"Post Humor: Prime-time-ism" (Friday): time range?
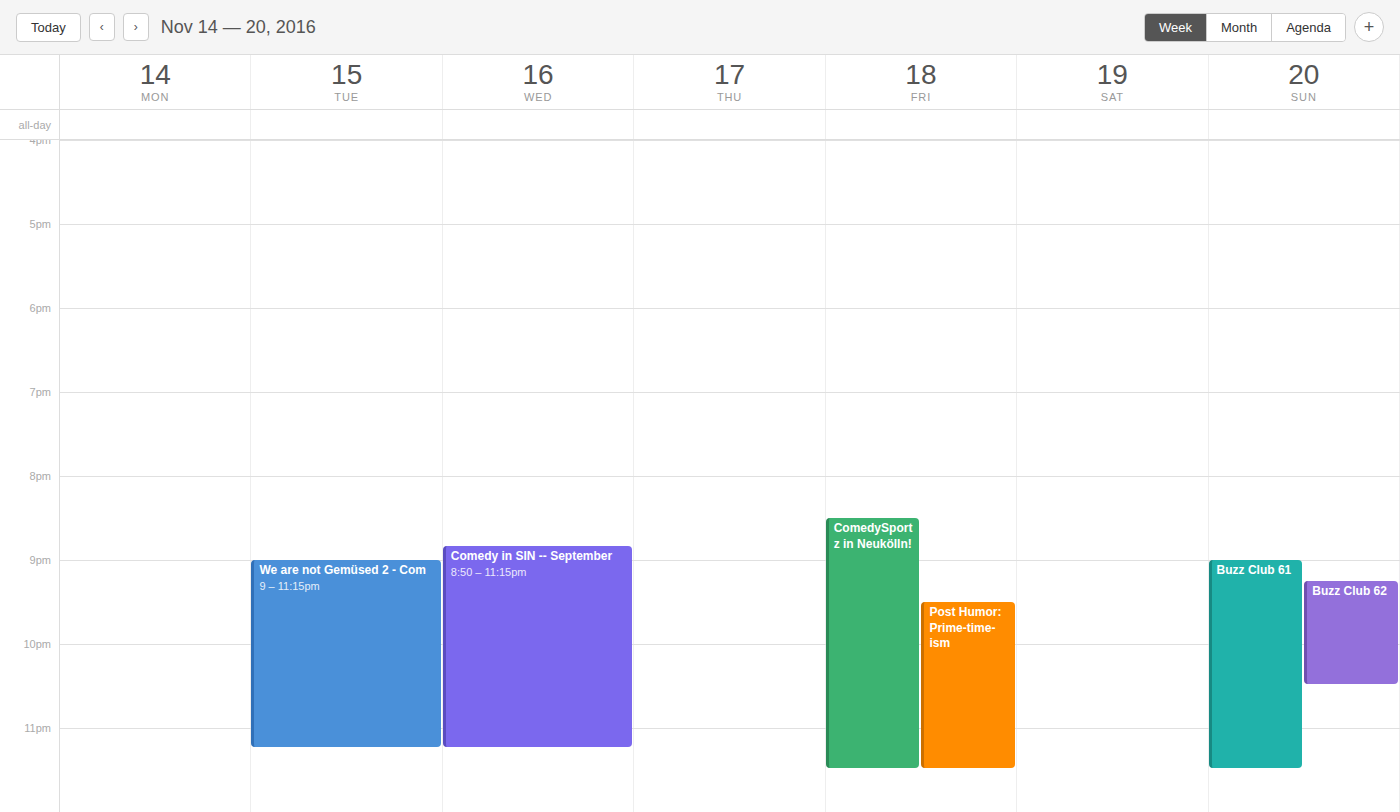
9:30 PM to 11:30 PM